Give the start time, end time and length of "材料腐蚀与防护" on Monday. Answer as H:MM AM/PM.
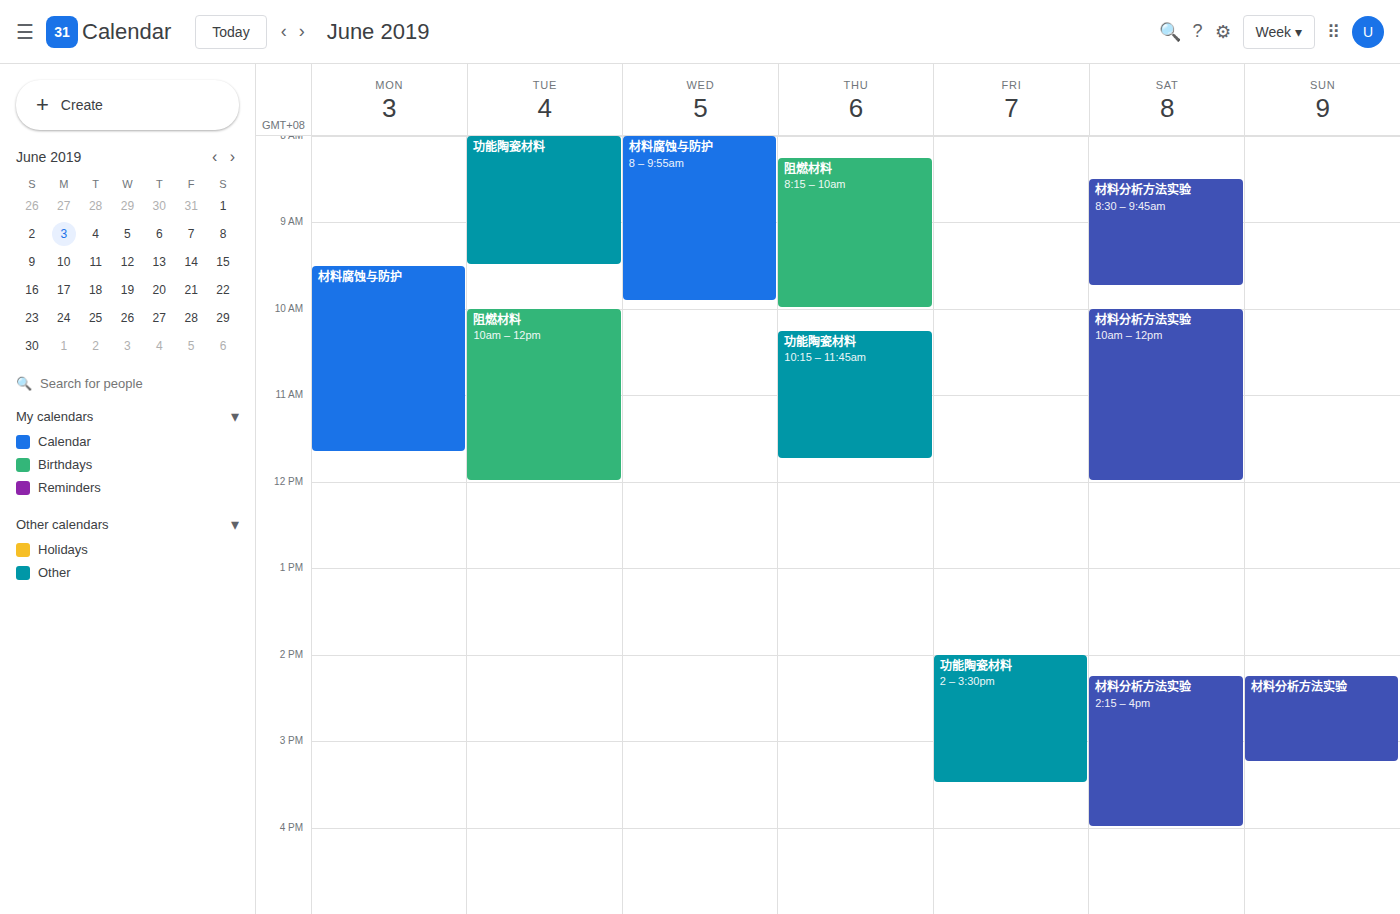
9:30 AM to 11:40 AM, 2 hours 10 minutes